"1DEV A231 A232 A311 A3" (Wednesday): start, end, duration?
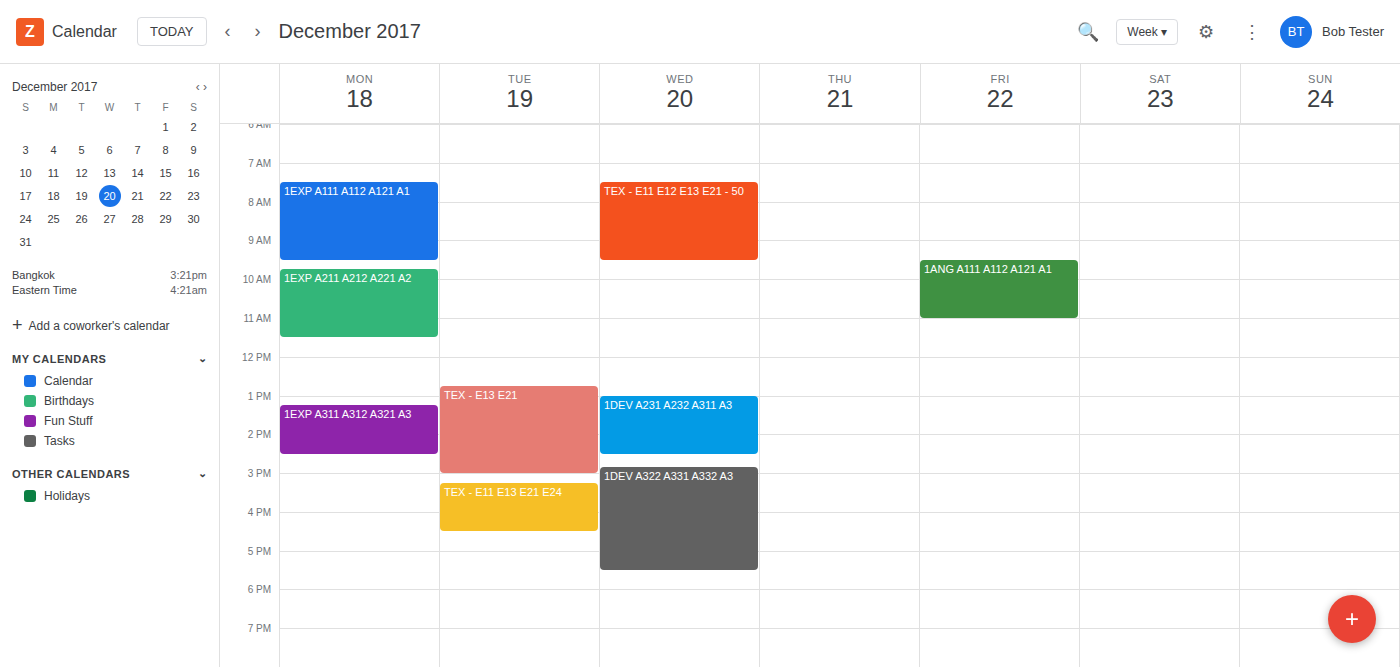
1:00 PM to 2:30 PM, 1 hour 30 minutes